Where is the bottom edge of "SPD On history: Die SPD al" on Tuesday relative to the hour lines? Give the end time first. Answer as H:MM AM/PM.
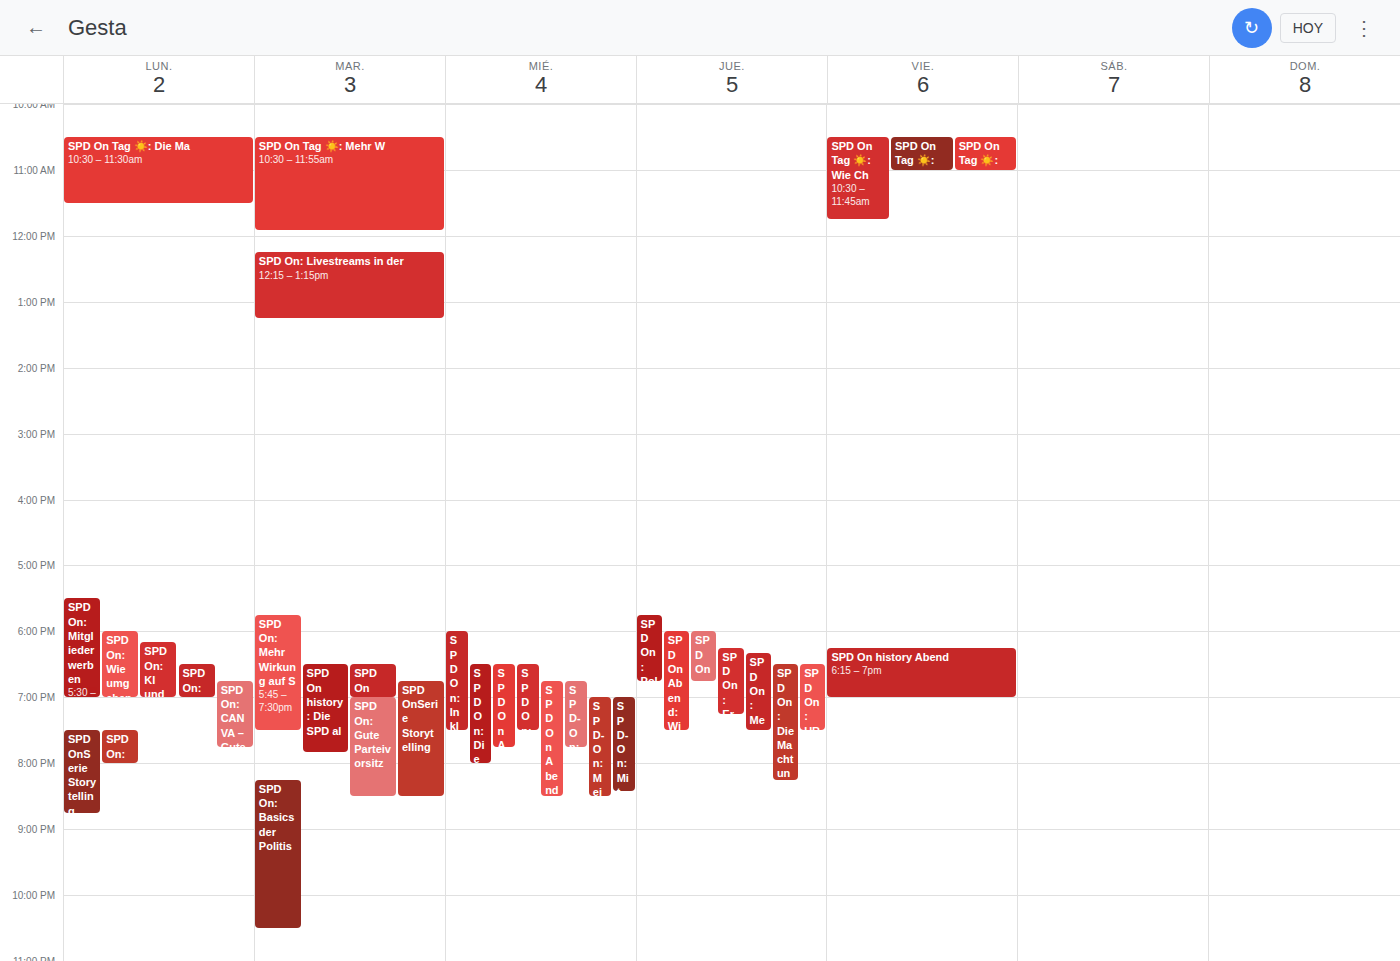
7:50 PM -- neither: 50 minutes below the 7 PM line and 10 minutes above the 8 PM line.